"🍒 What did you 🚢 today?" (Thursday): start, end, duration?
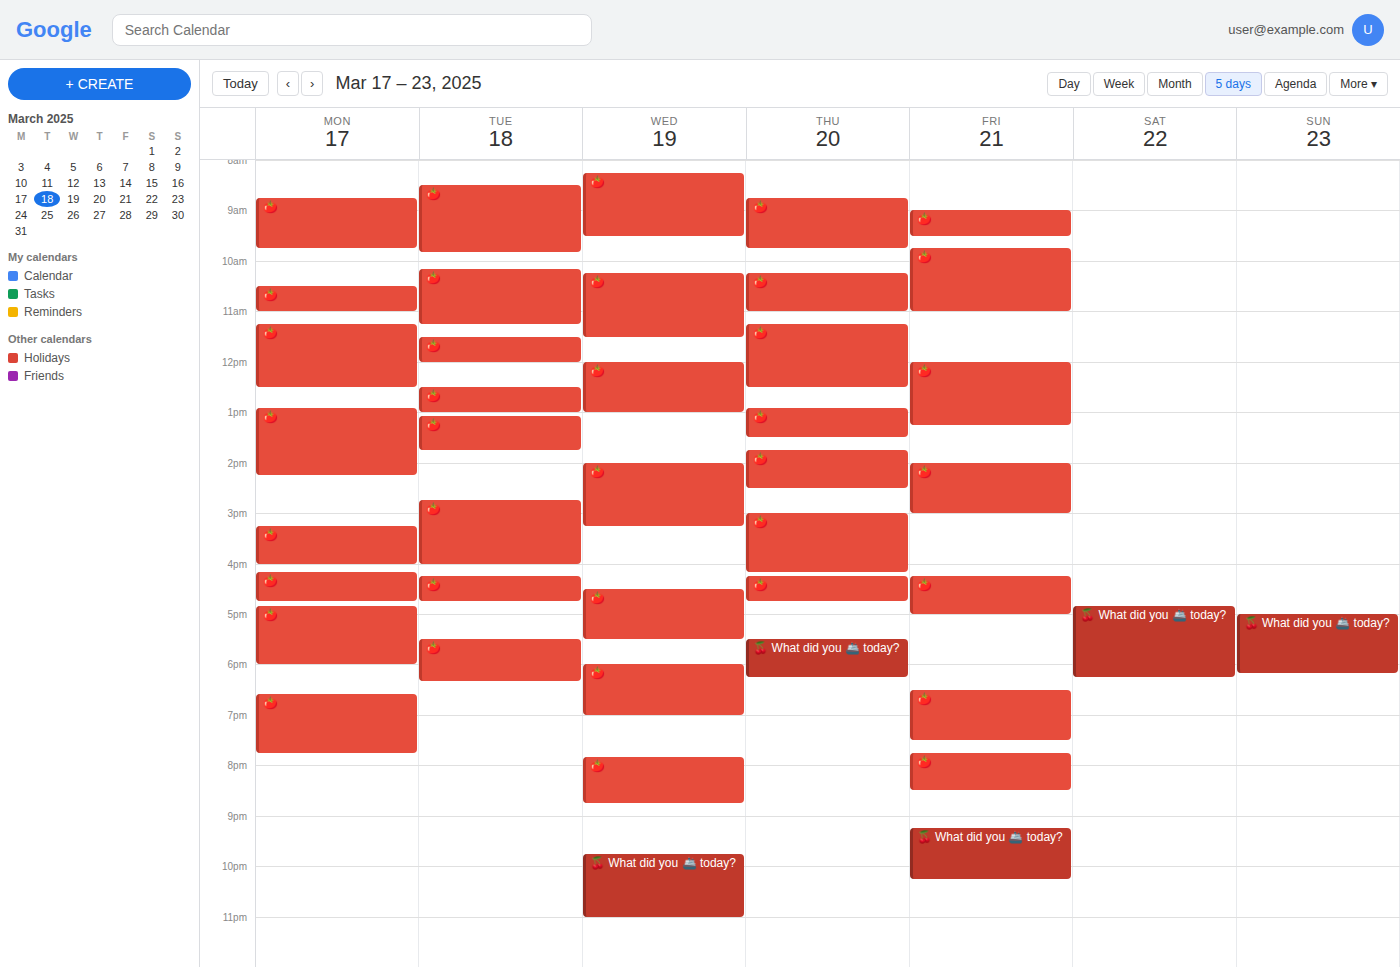
5:30 PM to 6:15 PM, 45 minutes